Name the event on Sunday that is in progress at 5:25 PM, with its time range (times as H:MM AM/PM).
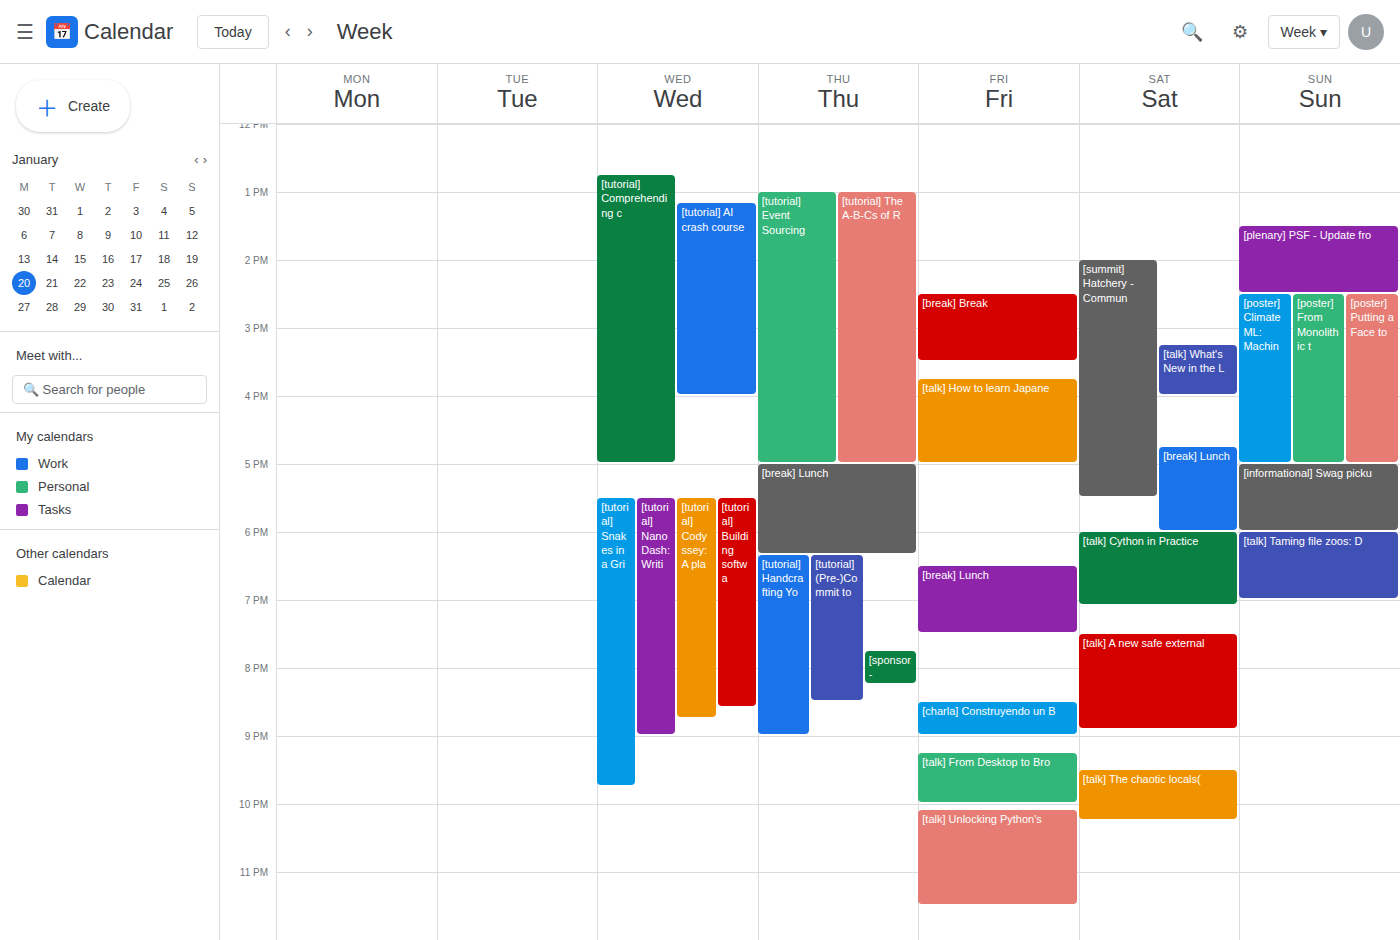
"[informational] Swag picku", 5:00 PM to 6:00 PM